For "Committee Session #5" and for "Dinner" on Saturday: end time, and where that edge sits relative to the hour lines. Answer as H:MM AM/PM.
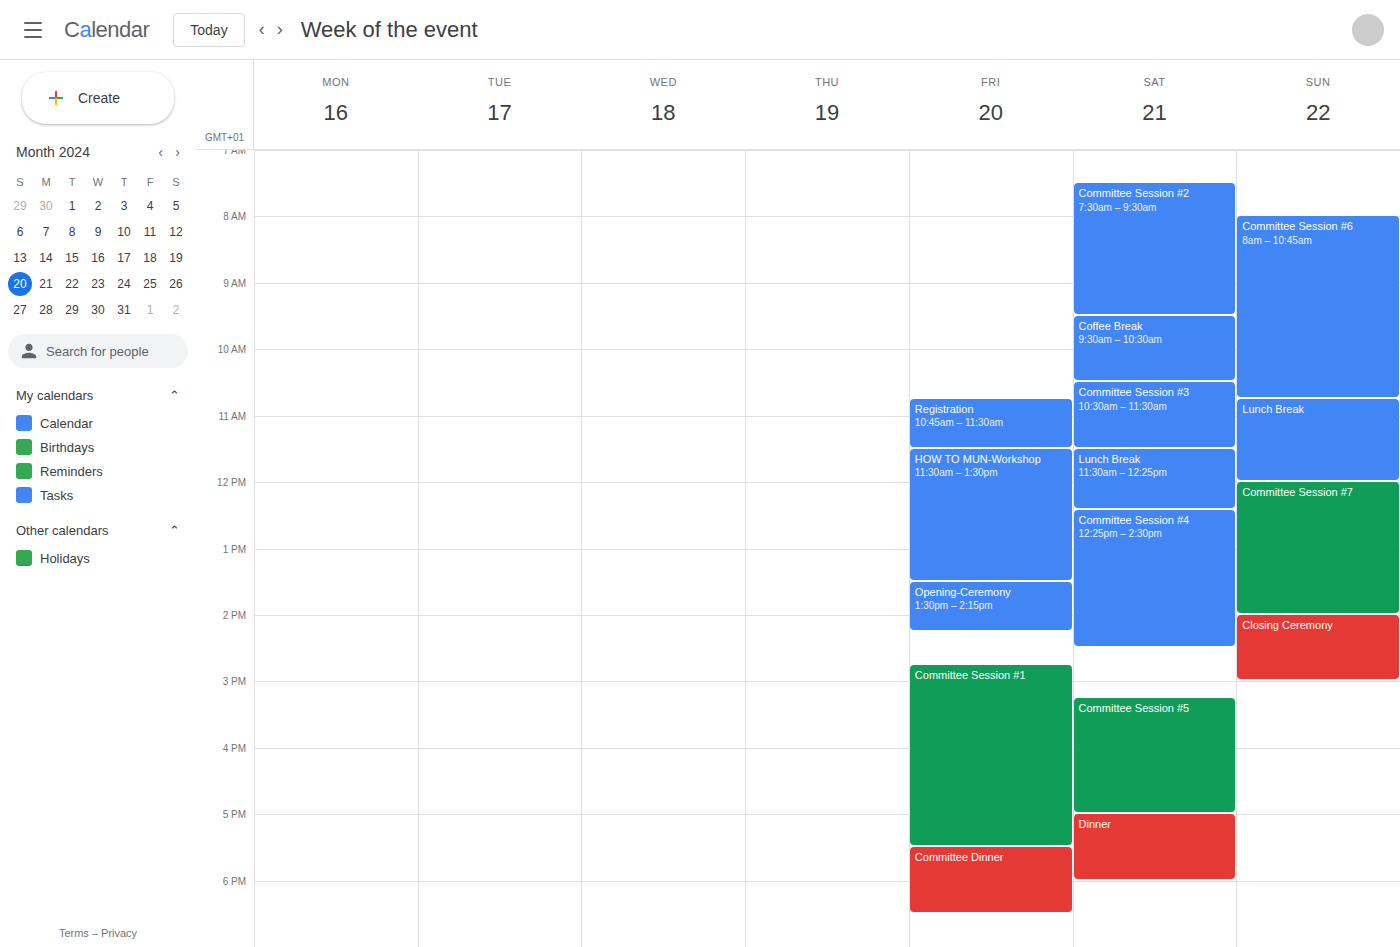
"Committee Session #5": 5:00 PM, exactly on the 5 PM line. "Dinner": 6:00 PM, exactly on the 6 PM line.